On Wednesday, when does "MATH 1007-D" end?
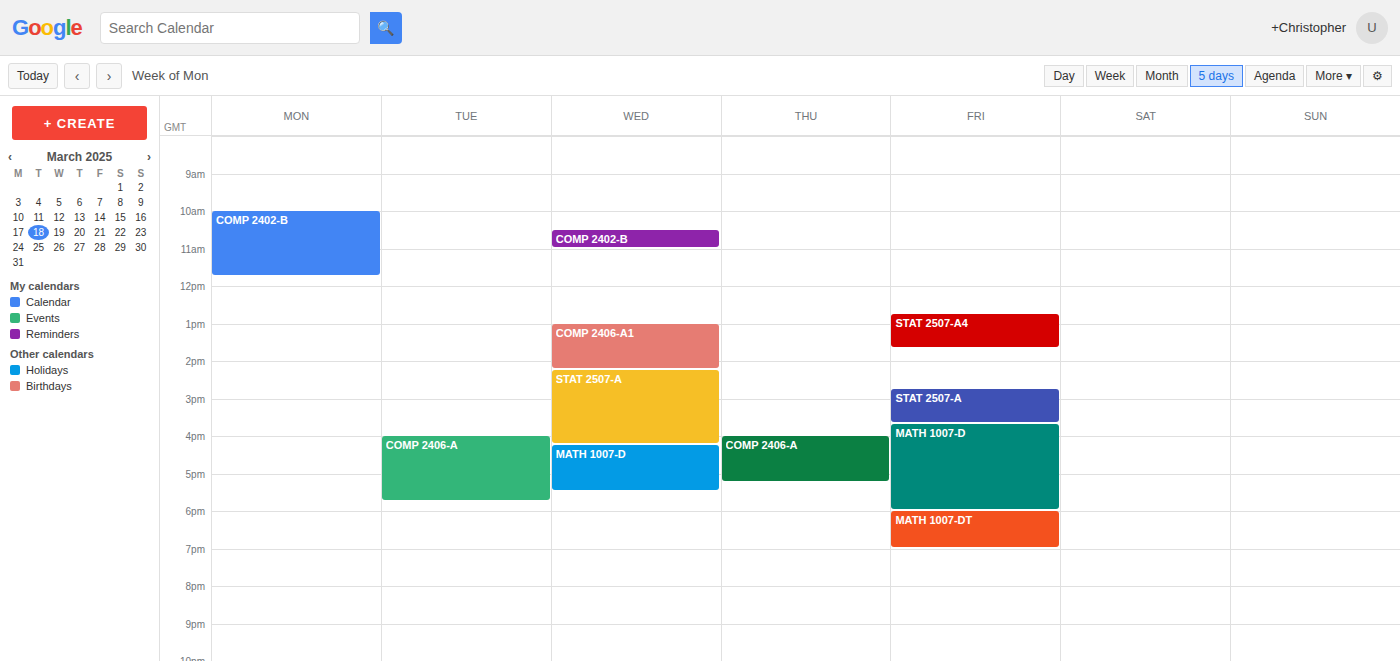
5:30 PM